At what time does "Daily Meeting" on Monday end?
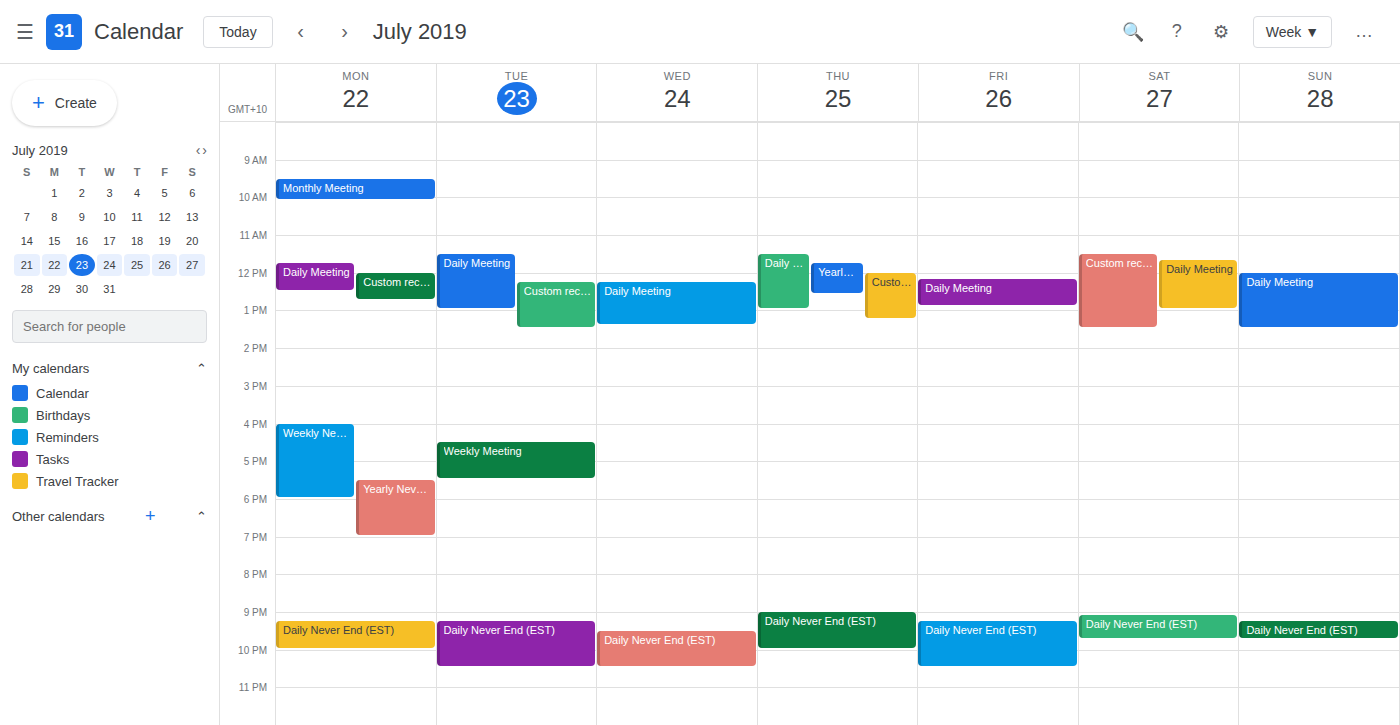
12:30 PM